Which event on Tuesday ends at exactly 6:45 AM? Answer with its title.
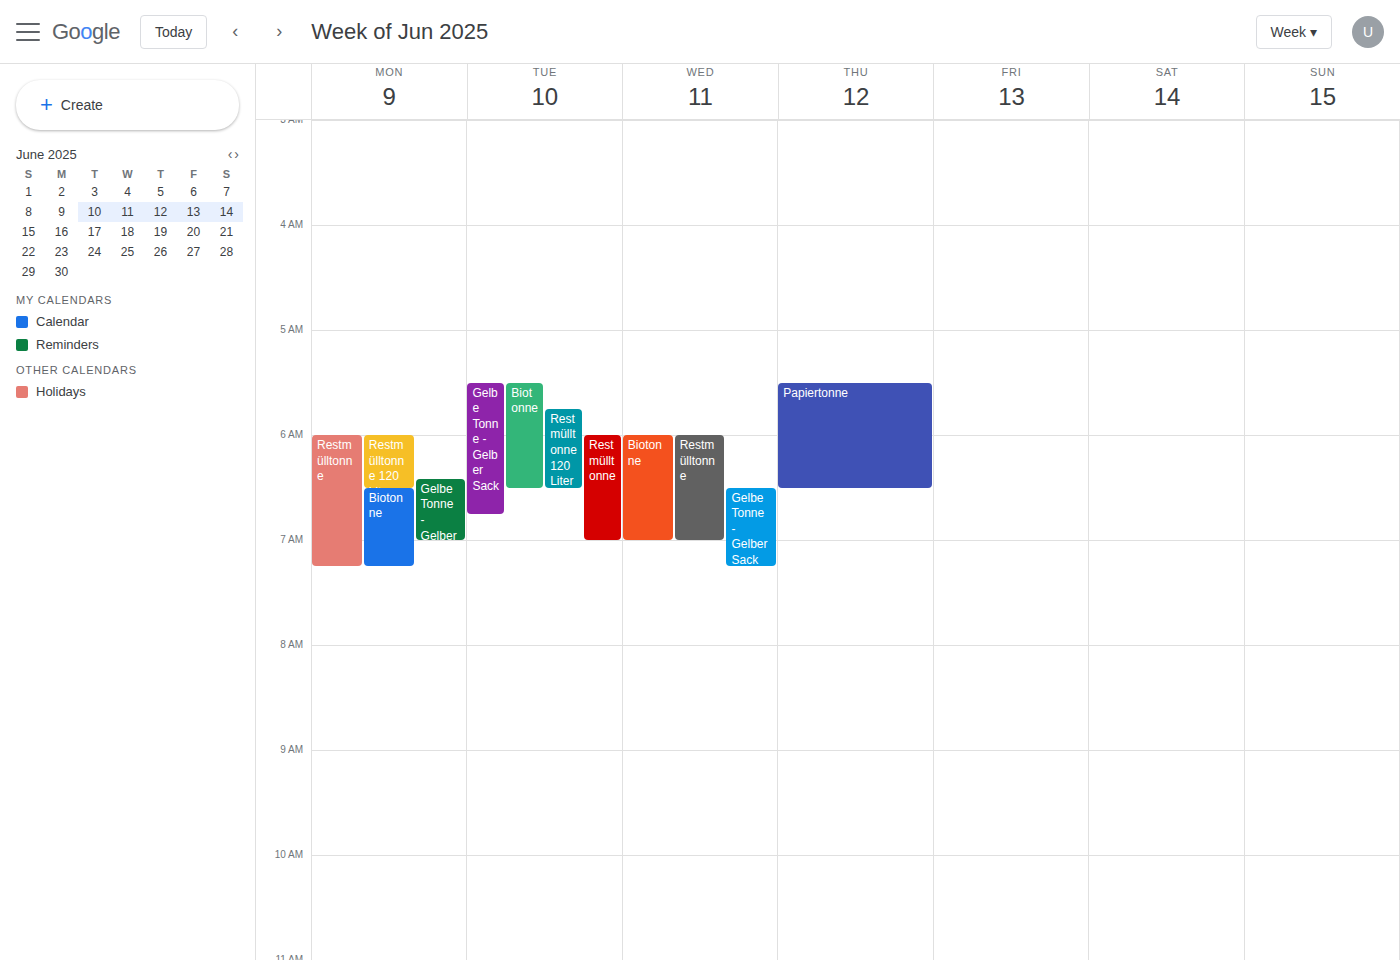
"Gelbe Tonne - Gelber Sack"